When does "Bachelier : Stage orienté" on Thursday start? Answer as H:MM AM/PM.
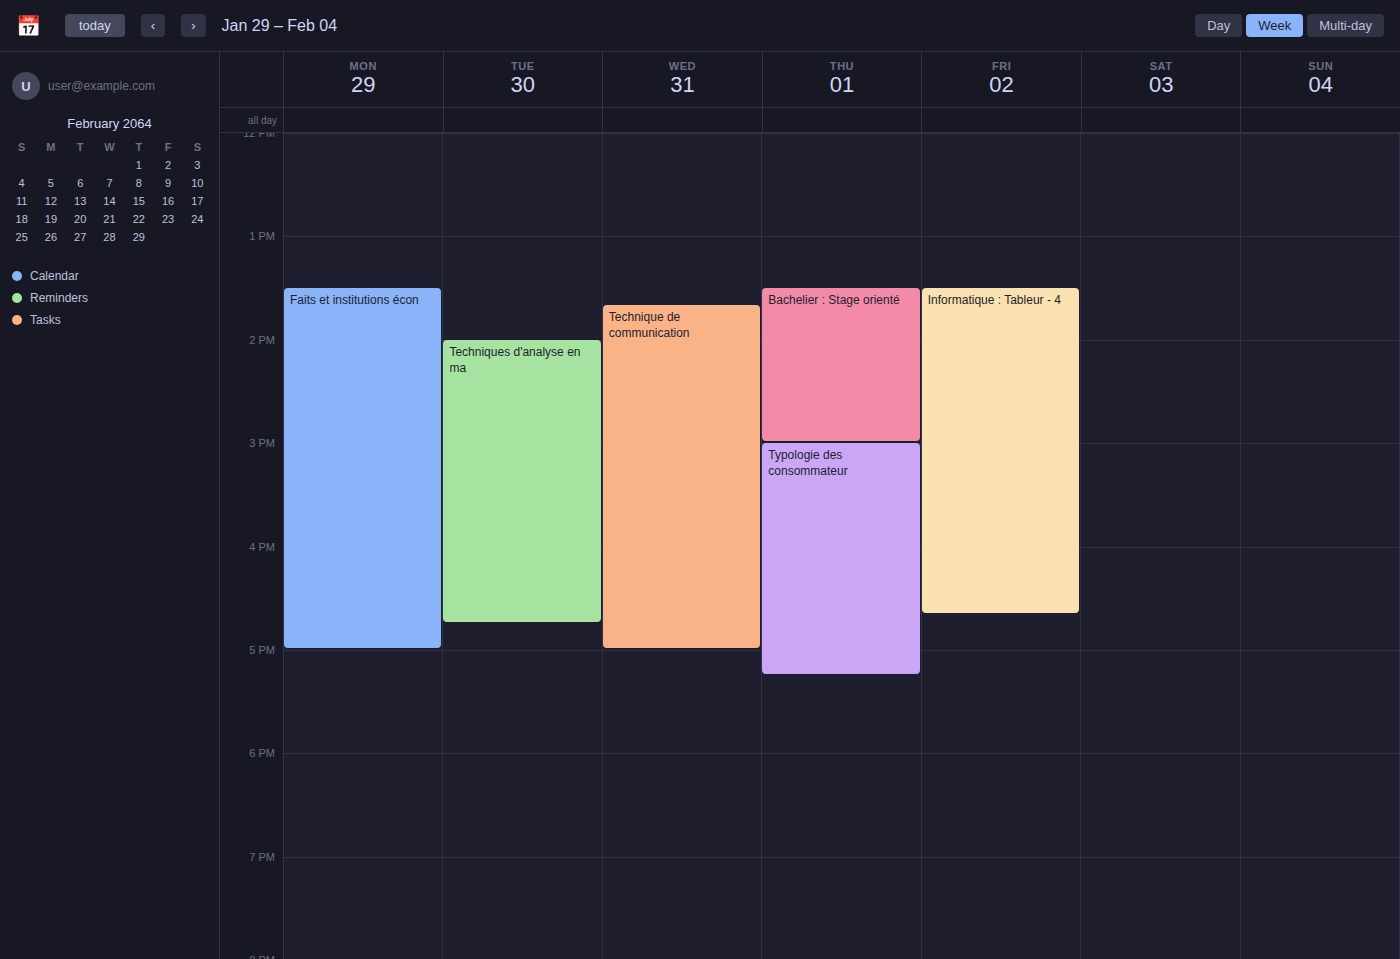
1:30 PM